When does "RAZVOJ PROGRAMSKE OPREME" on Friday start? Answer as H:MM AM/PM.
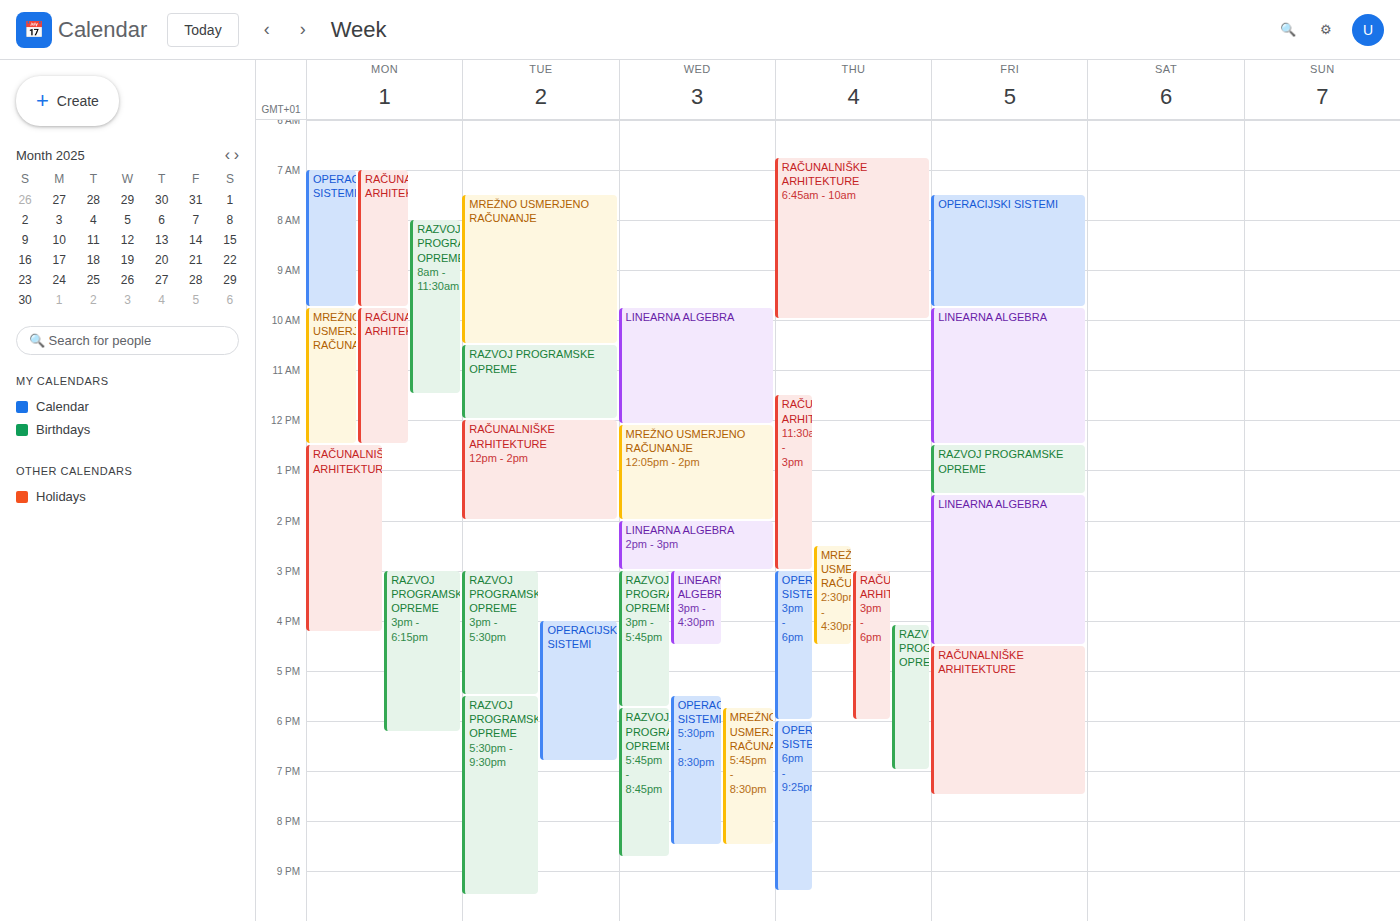
12:30 PM